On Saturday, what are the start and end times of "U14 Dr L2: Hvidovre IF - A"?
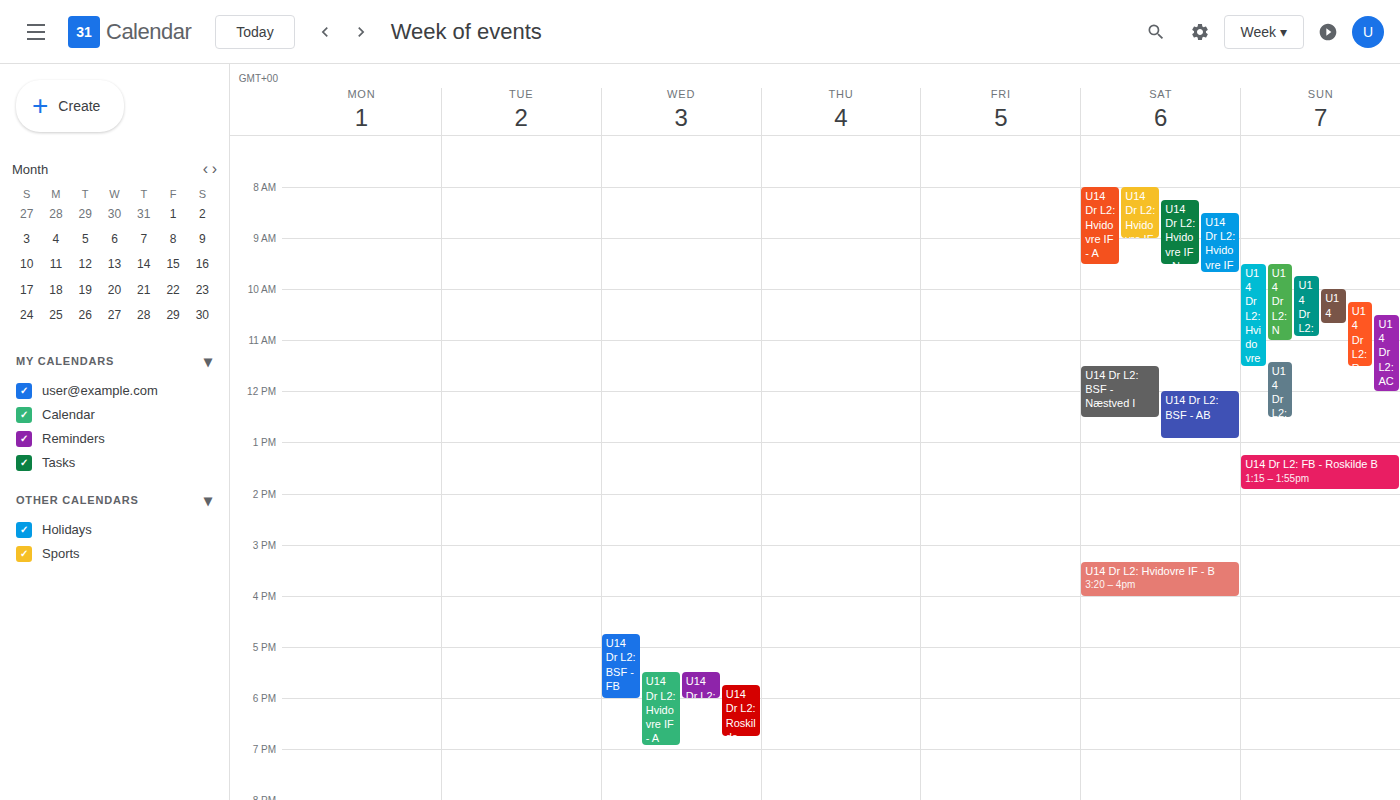
8:00 AM to 9:30 AM